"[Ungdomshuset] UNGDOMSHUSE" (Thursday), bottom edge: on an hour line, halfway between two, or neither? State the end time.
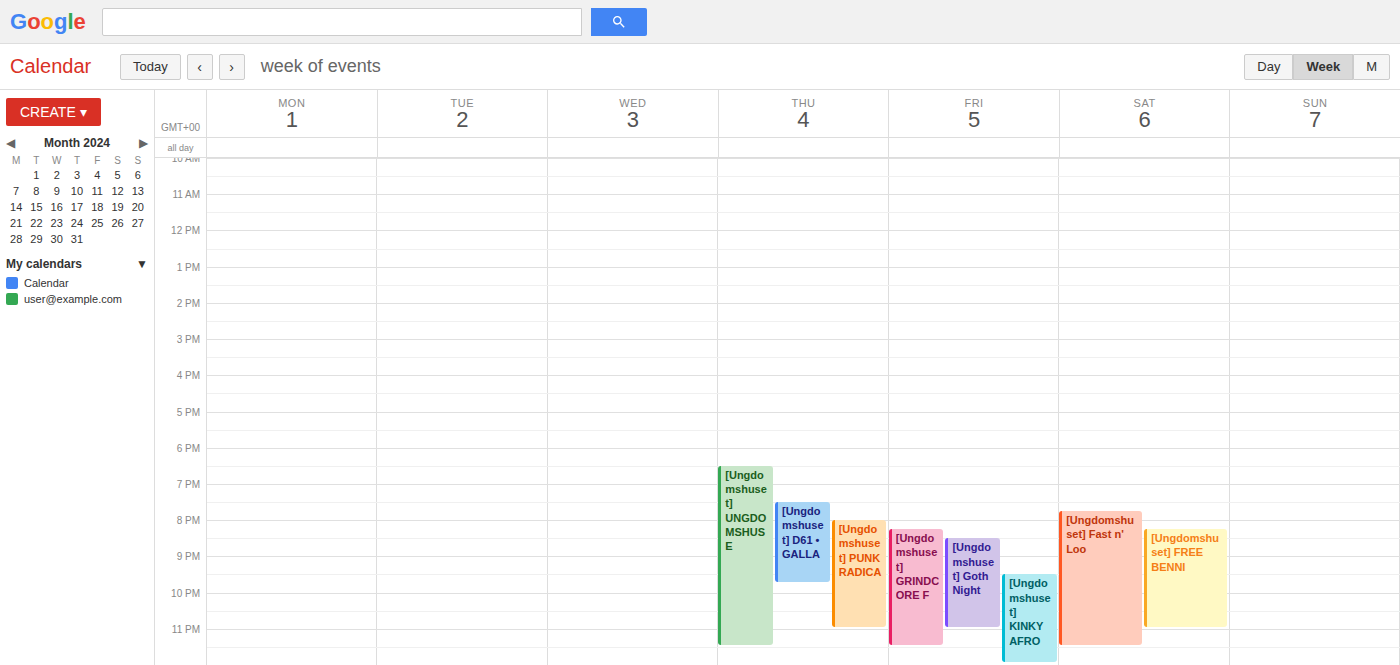
11:30 PM -- halfway between the 11 PM and 12 AM lines.